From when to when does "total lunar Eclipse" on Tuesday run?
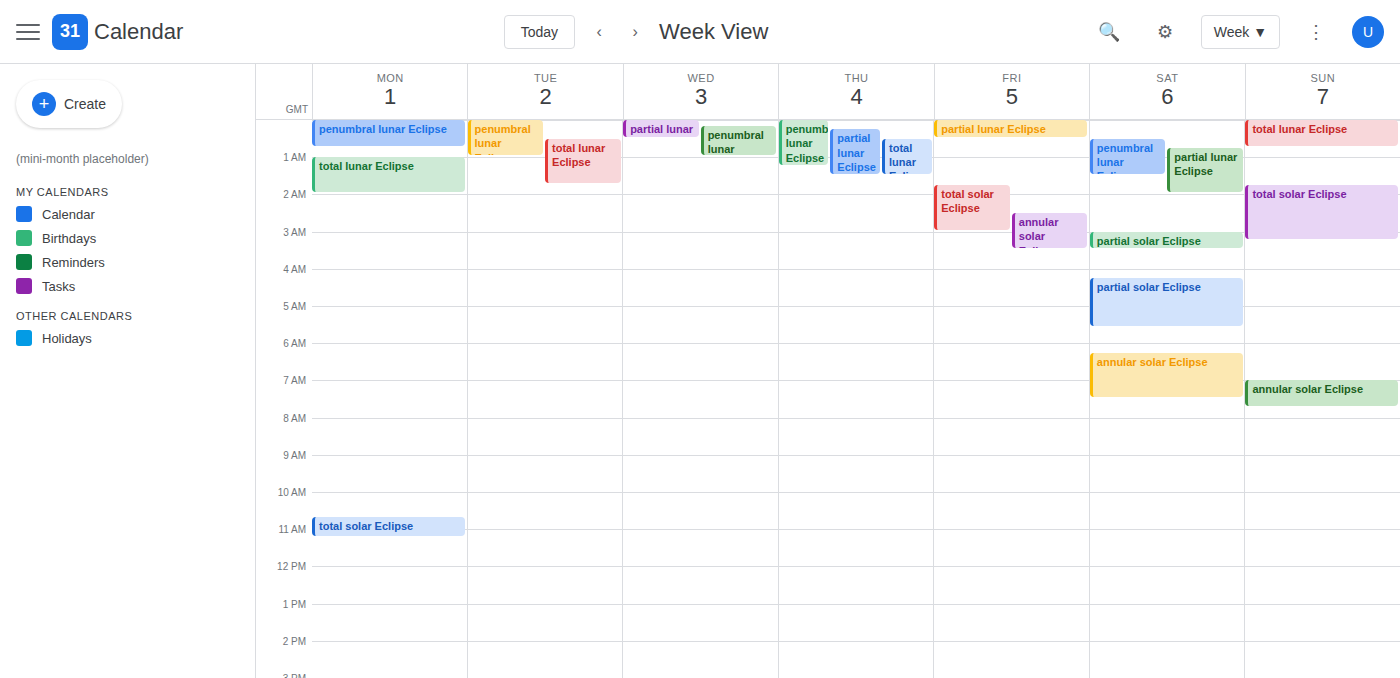
12:30 AM to 1:45 AM